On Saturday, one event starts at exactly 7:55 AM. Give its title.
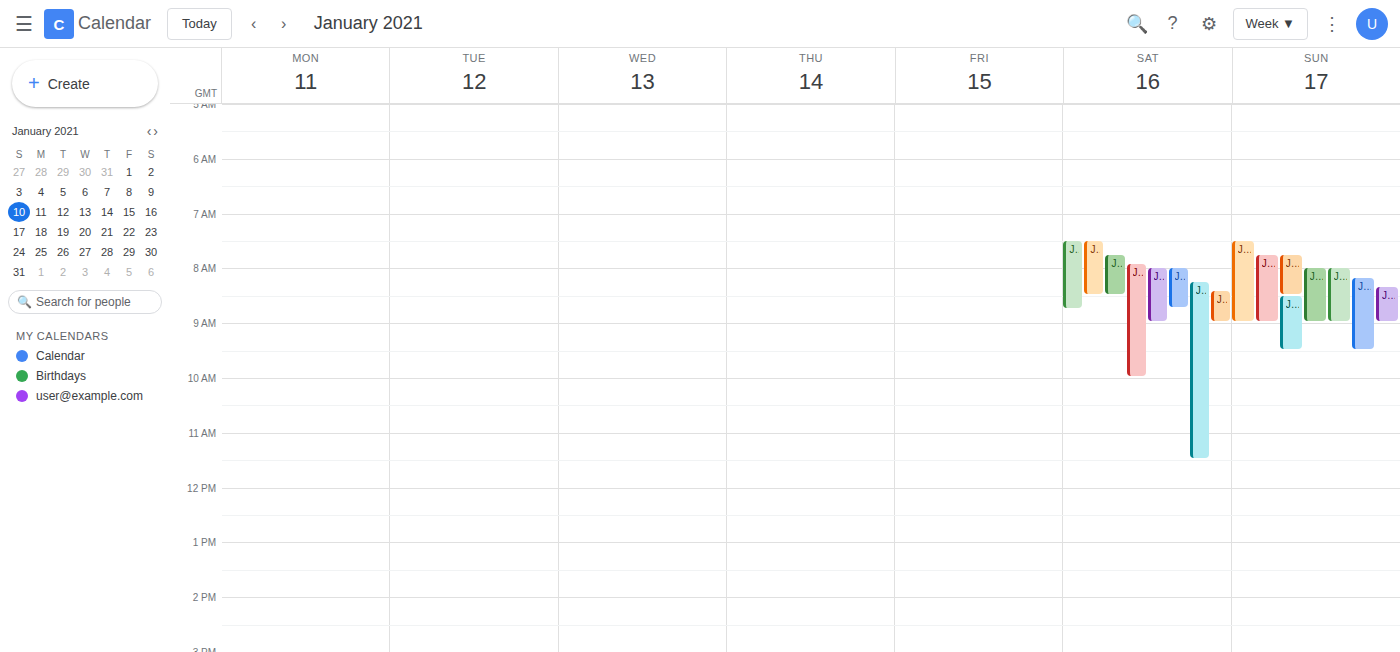
"JAPAN STAGE18: 千葉 (EX)"